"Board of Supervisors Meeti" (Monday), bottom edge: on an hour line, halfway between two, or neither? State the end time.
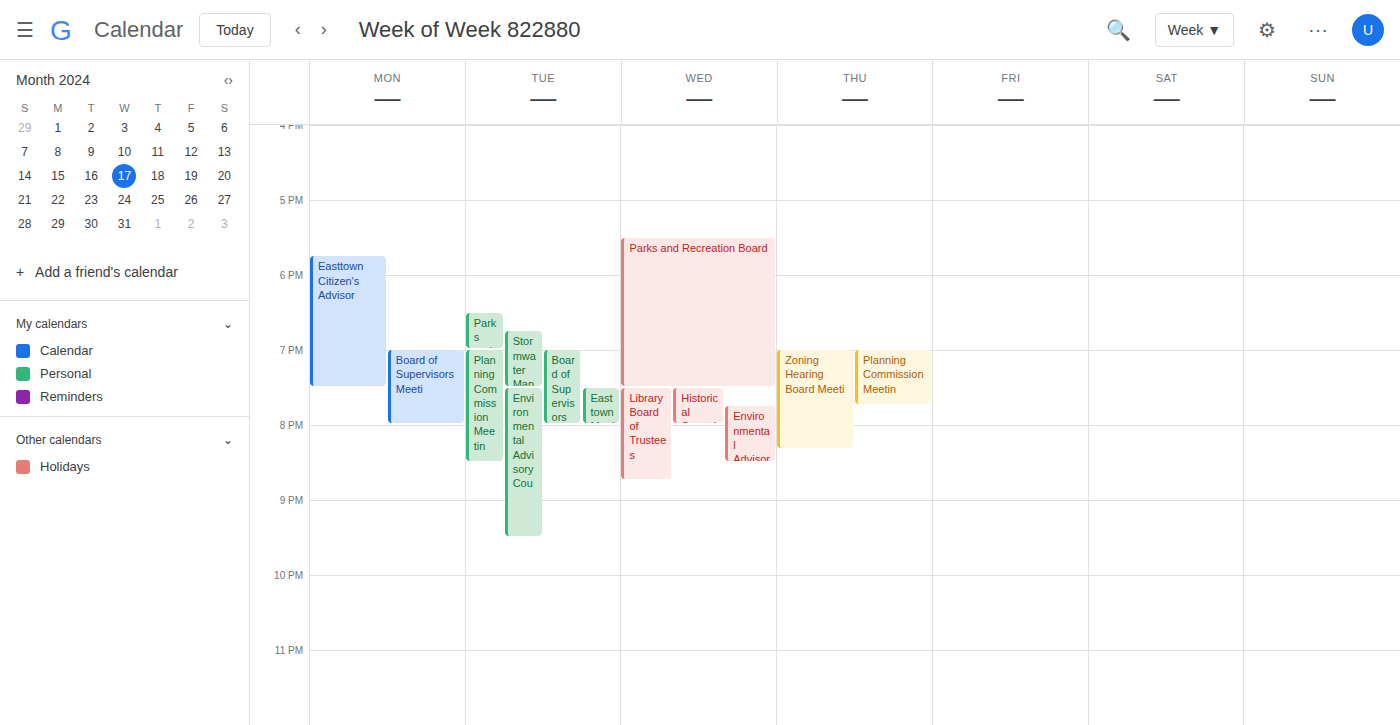
20:00 -- exactly on the 20:00 line.